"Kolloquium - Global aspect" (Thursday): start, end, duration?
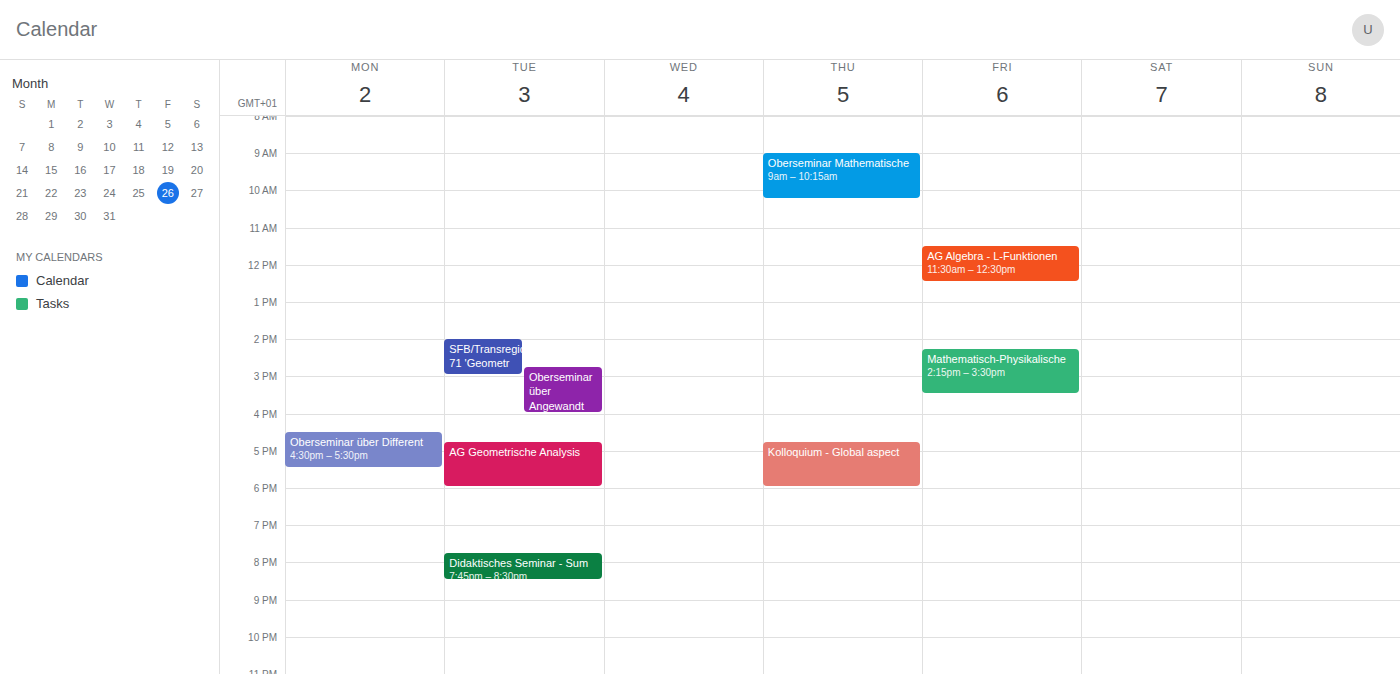
16:45 to 18:00, 1 hour 15 minutes